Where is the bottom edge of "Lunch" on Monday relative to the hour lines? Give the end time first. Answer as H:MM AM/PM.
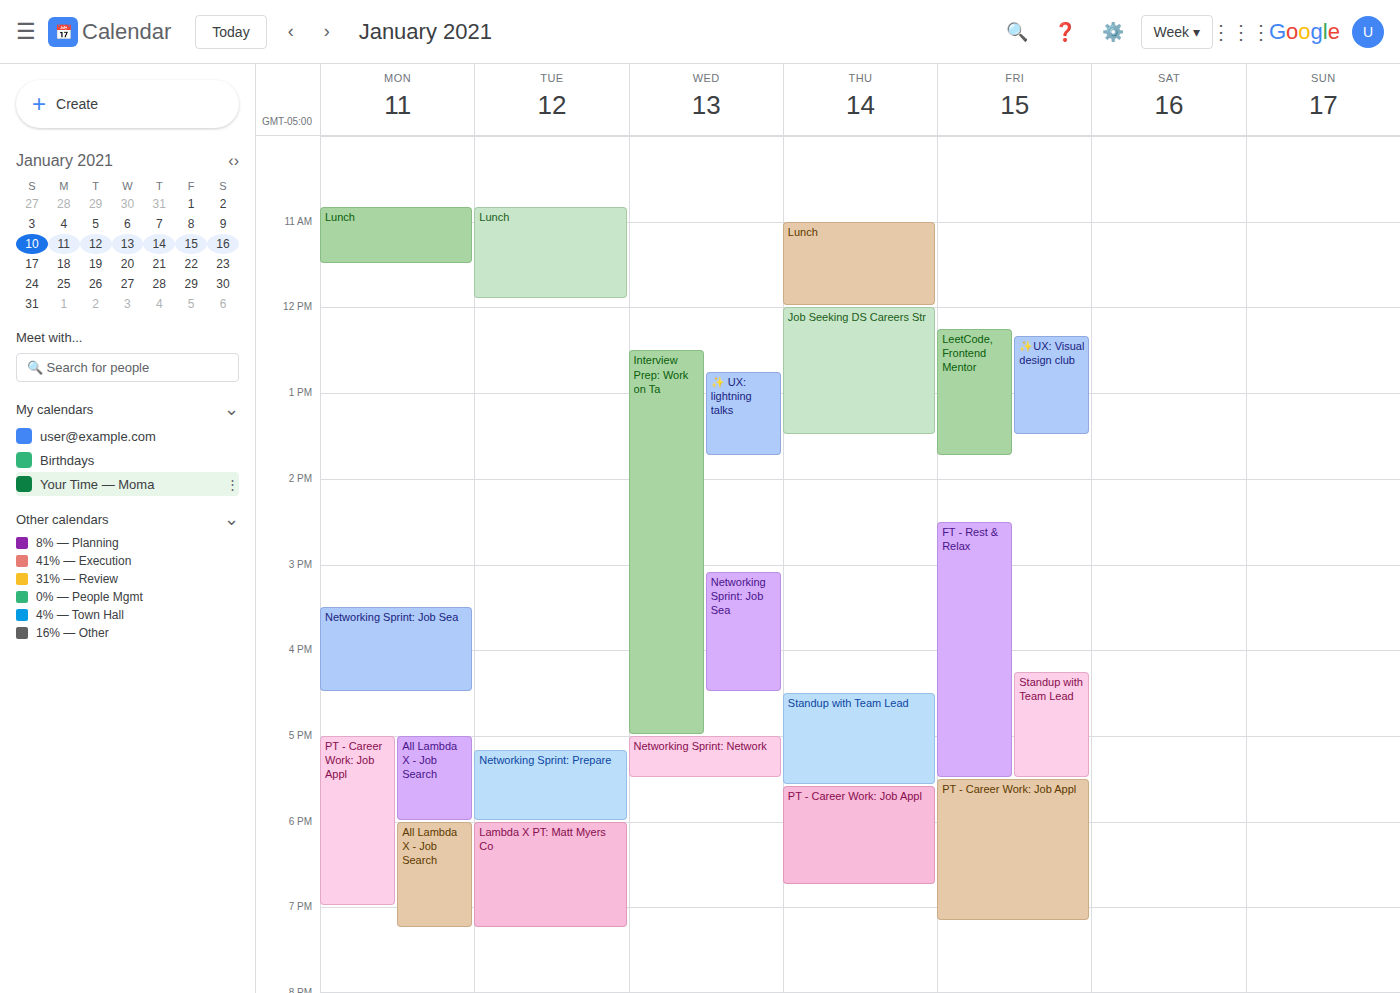
11:30 AM -- halfway between the 11 AM and 12 PM lines.